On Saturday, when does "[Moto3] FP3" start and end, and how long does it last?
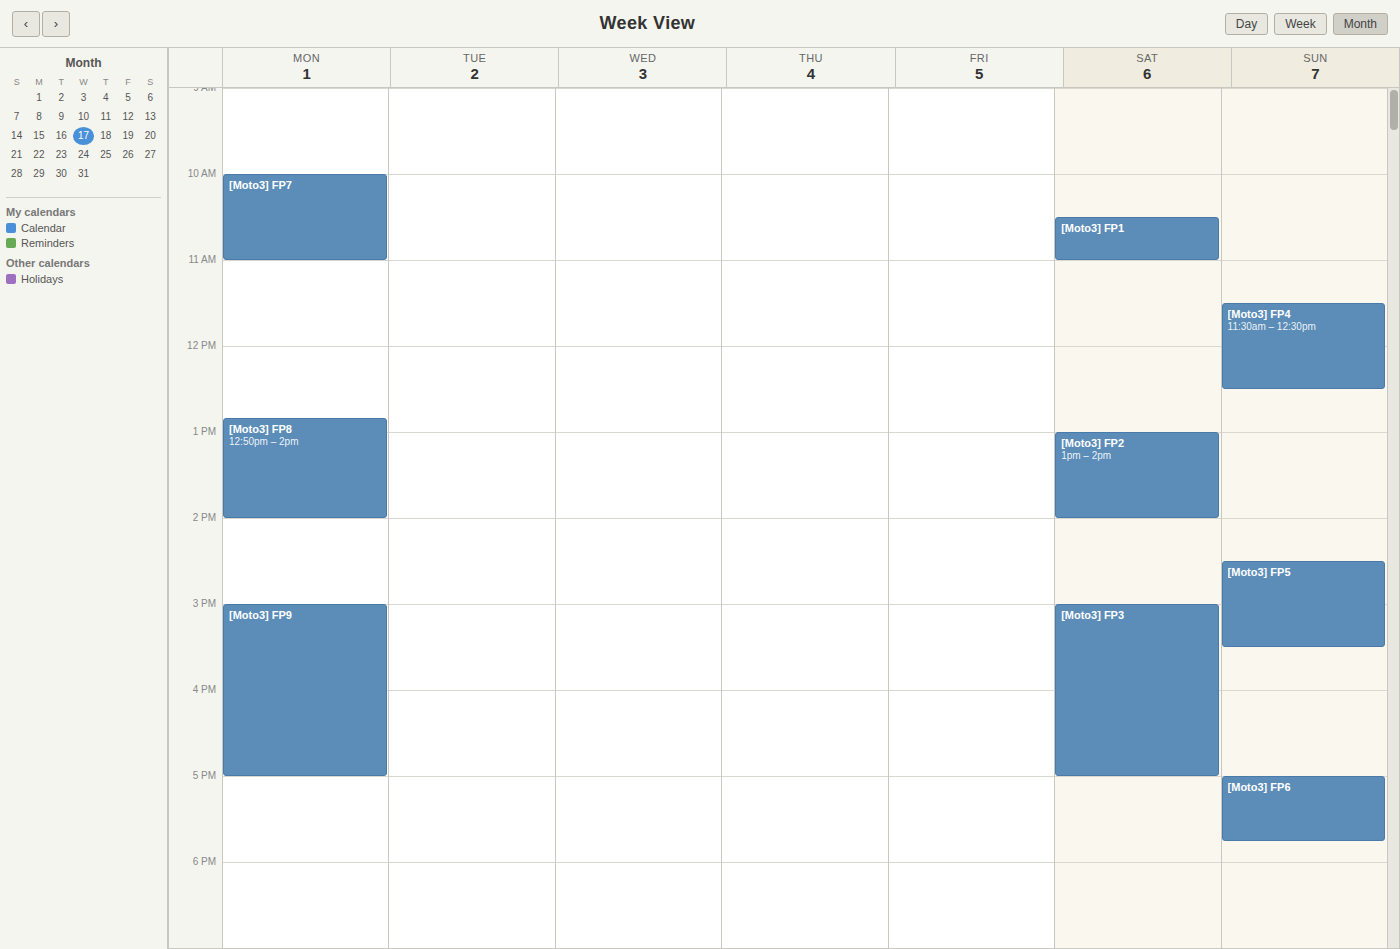
15:00 to 17:00, 2 hours